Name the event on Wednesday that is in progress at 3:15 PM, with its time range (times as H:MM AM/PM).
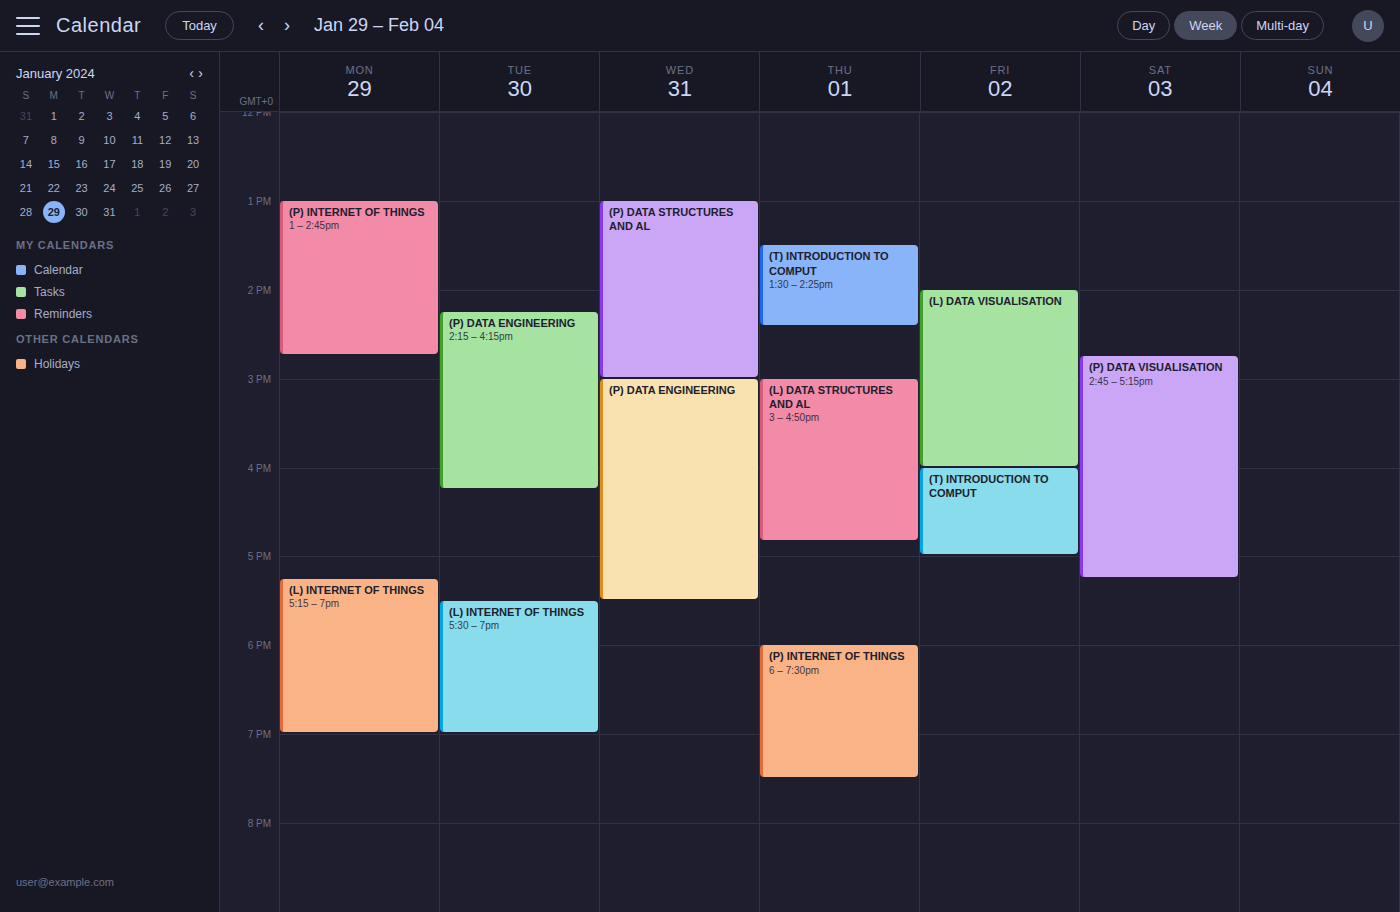
"(P) DATA ENGINEERING", 3:00 PM to 5:30 PM